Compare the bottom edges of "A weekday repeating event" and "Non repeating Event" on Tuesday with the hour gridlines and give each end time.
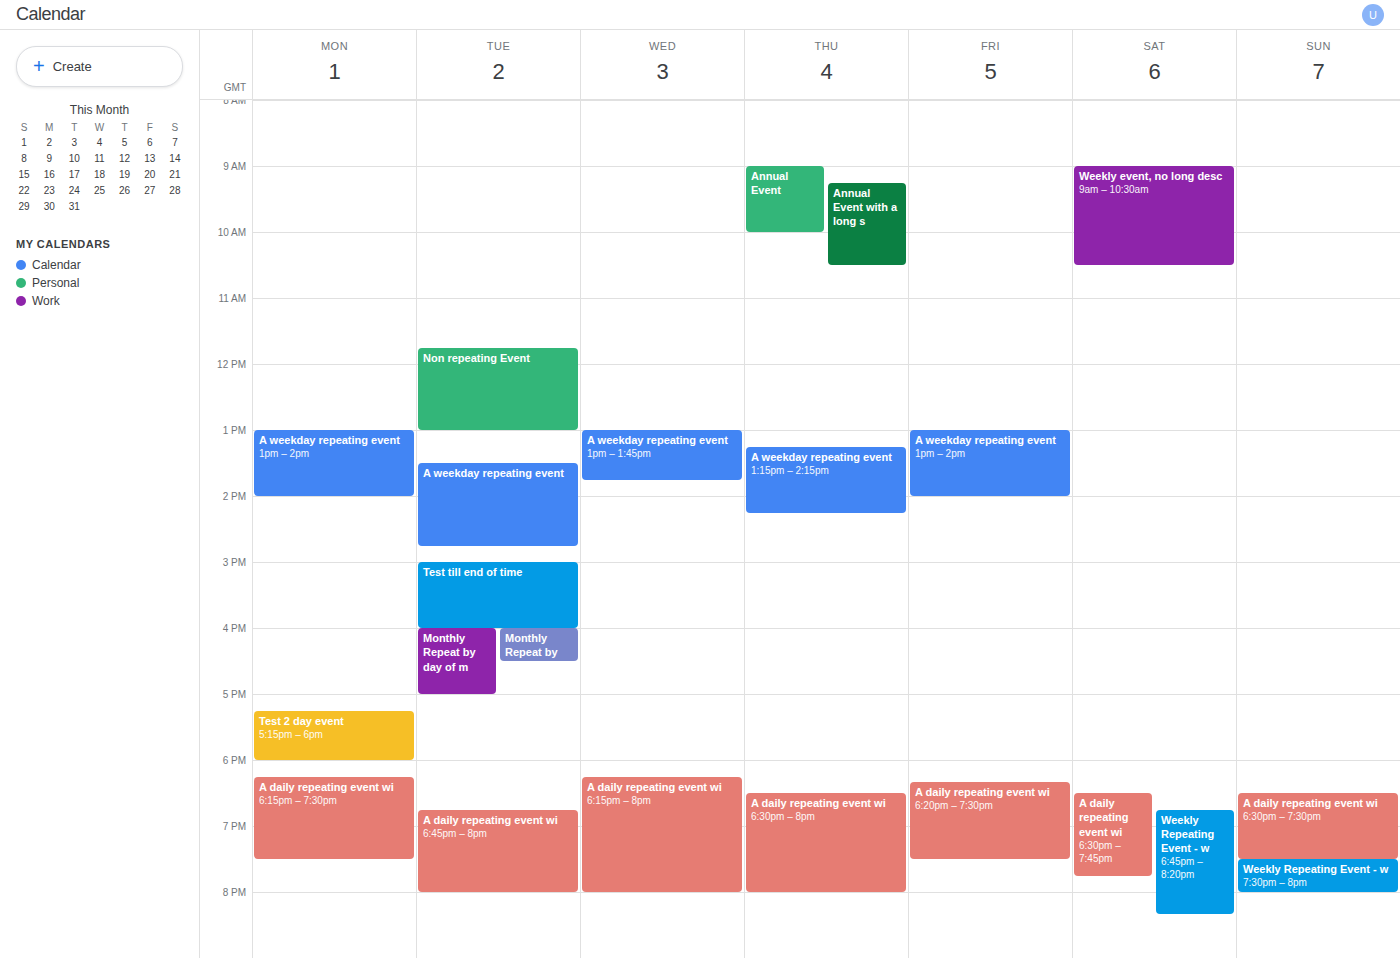
"A weekday repeating event": 2:45 PM, neither: three quarters of the way from the 2 PM line to the 3 PM line. "Non repeating Event": 1:00 PM, exactly on the 1 PM line.